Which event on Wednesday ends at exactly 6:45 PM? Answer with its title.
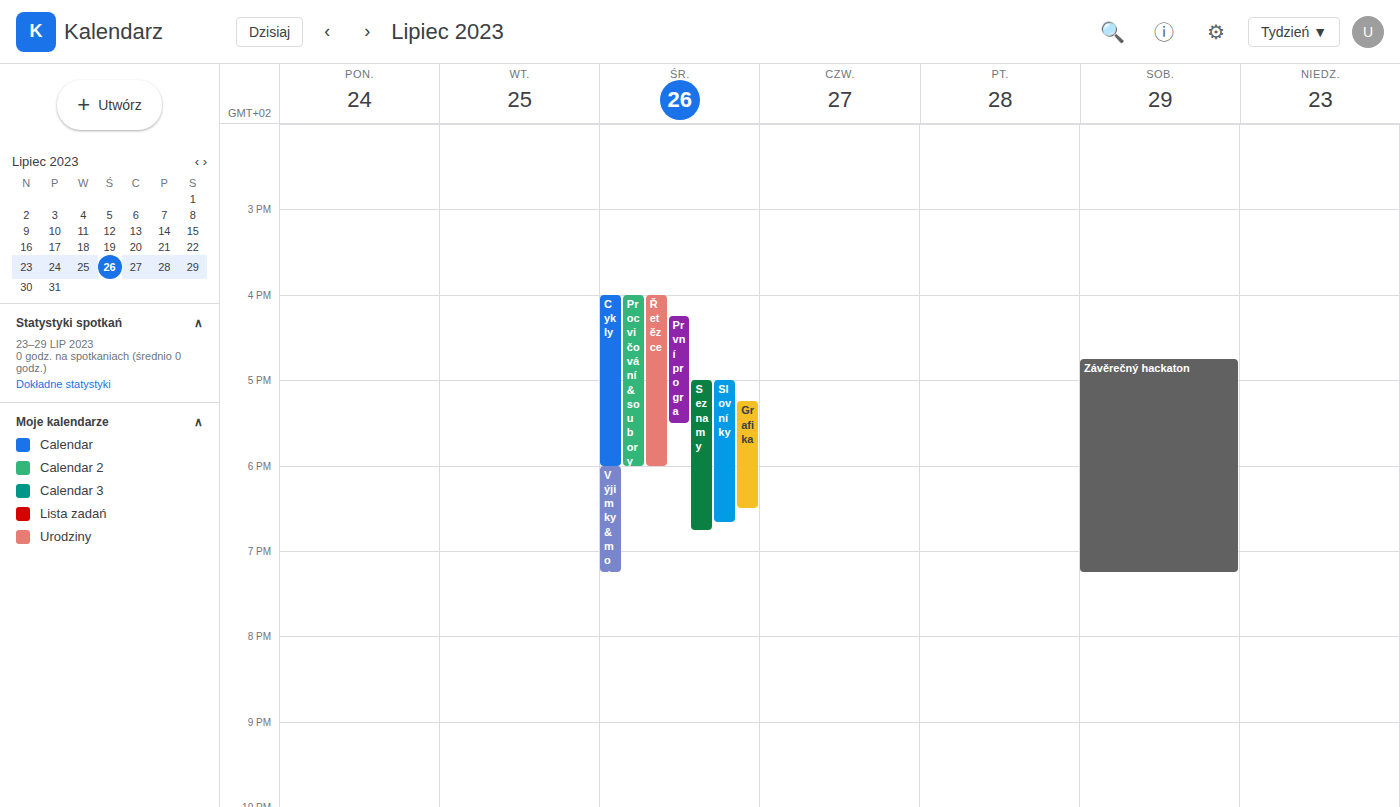
"Seznamy"